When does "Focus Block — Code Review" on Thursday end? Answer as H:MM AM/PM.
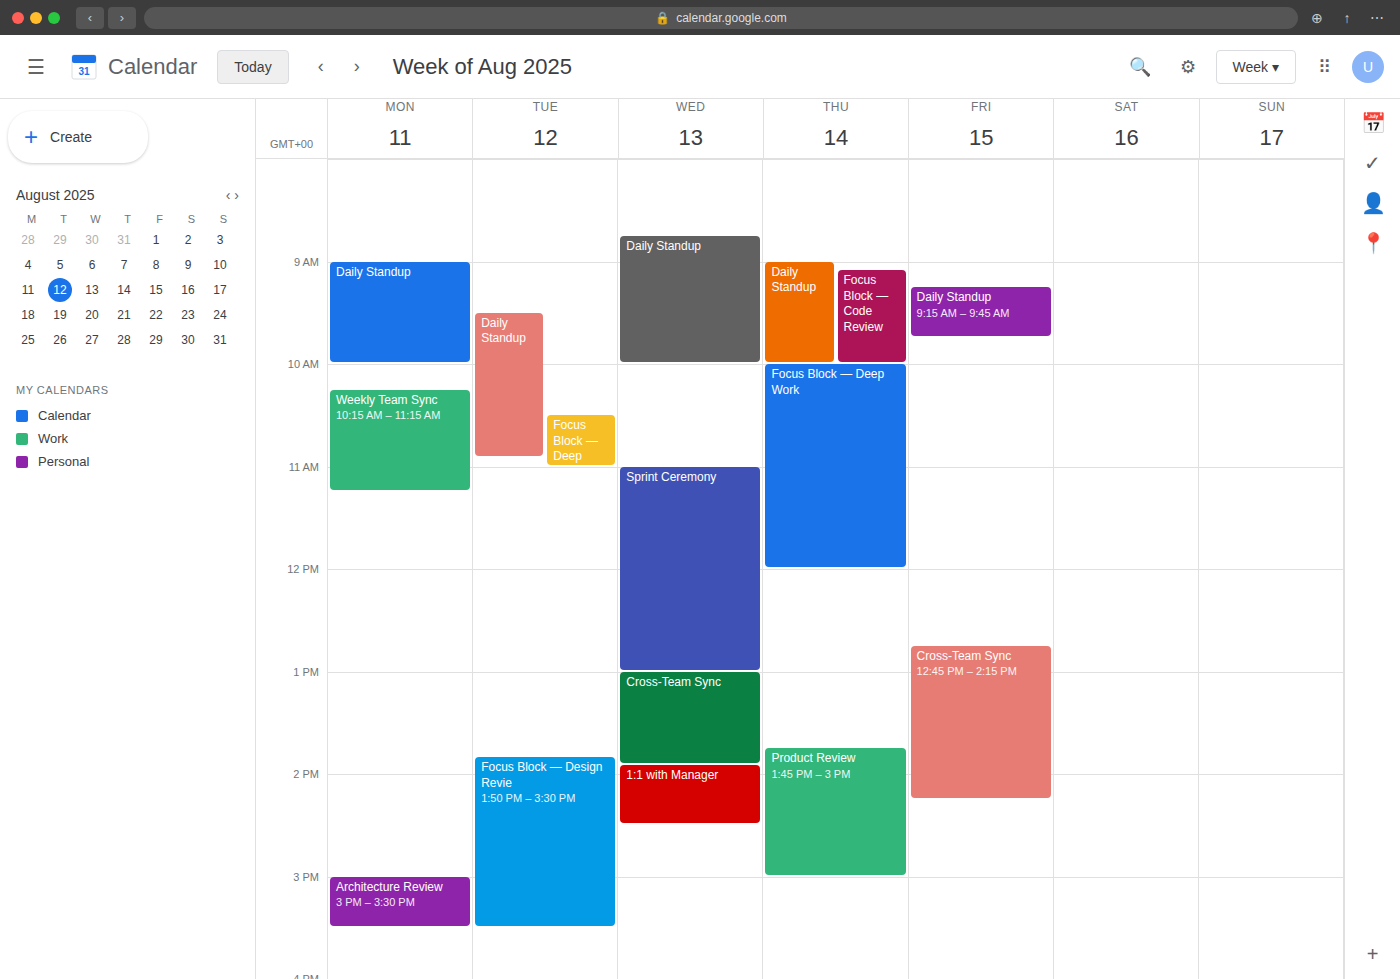
10:00 AM